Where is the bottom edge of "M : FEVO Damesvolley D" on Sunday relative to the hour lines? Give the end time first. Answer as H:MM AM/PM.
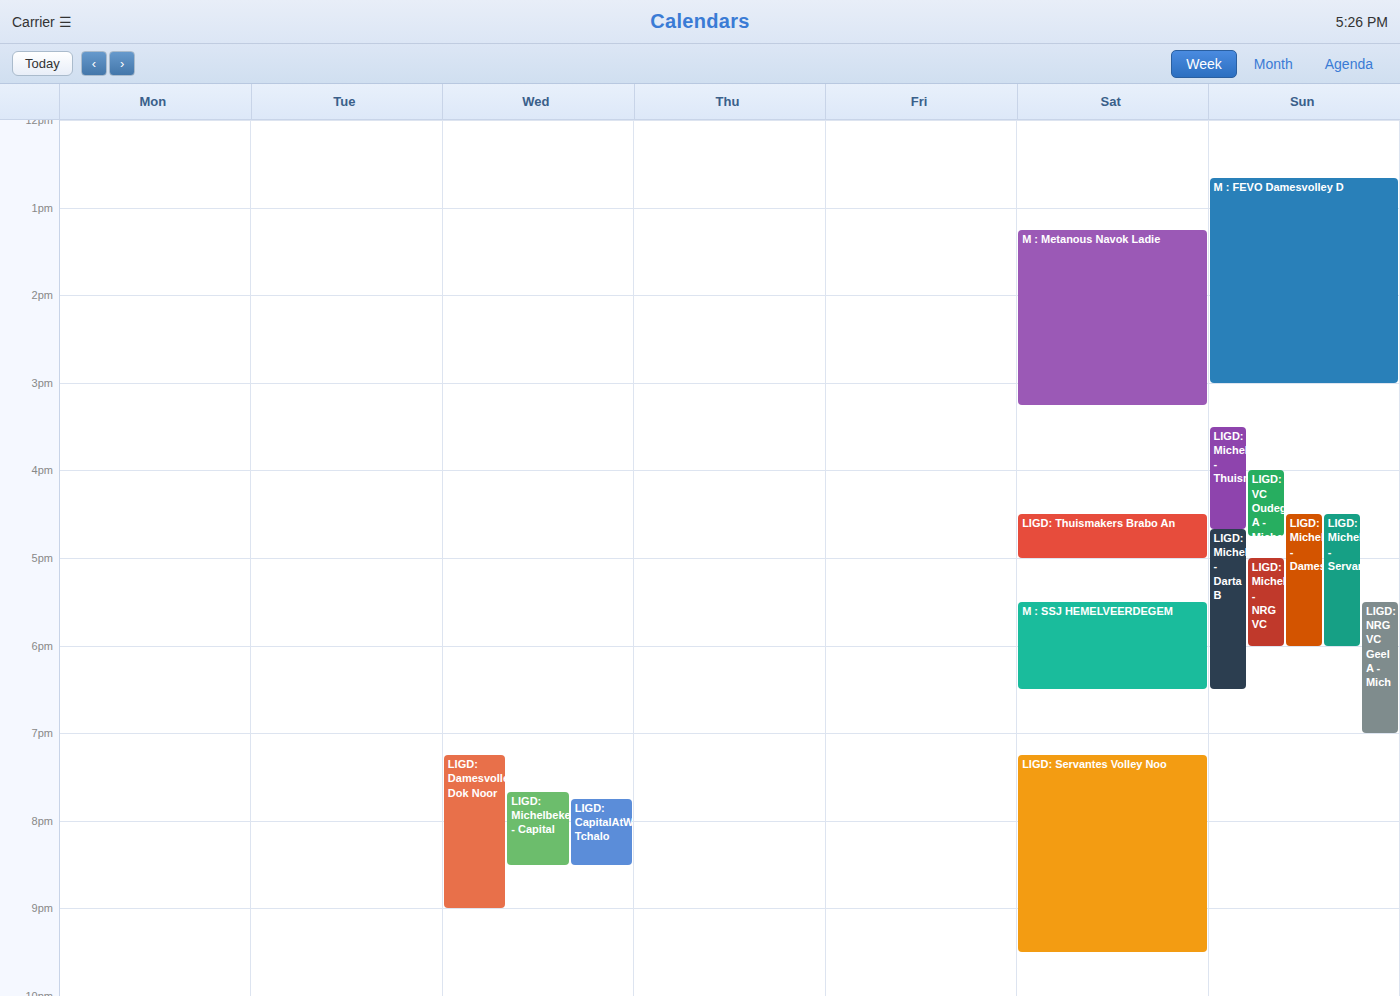
3:00 PM -- exactly on the 3 PM line.